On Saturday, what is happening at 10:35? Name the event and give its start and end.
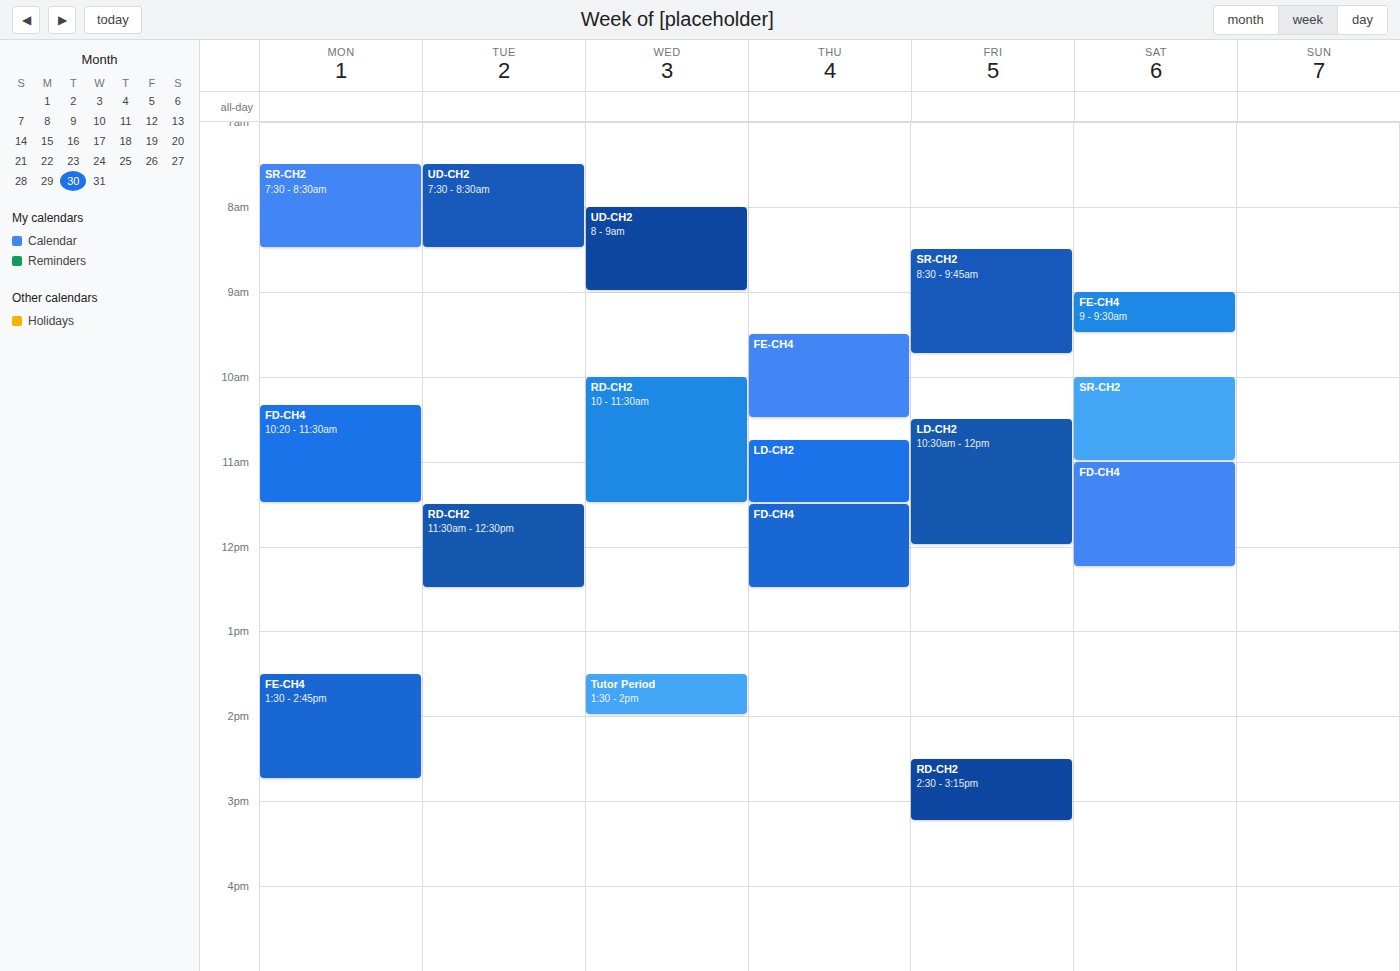
"SR-CH2", 10:00 to 11:00